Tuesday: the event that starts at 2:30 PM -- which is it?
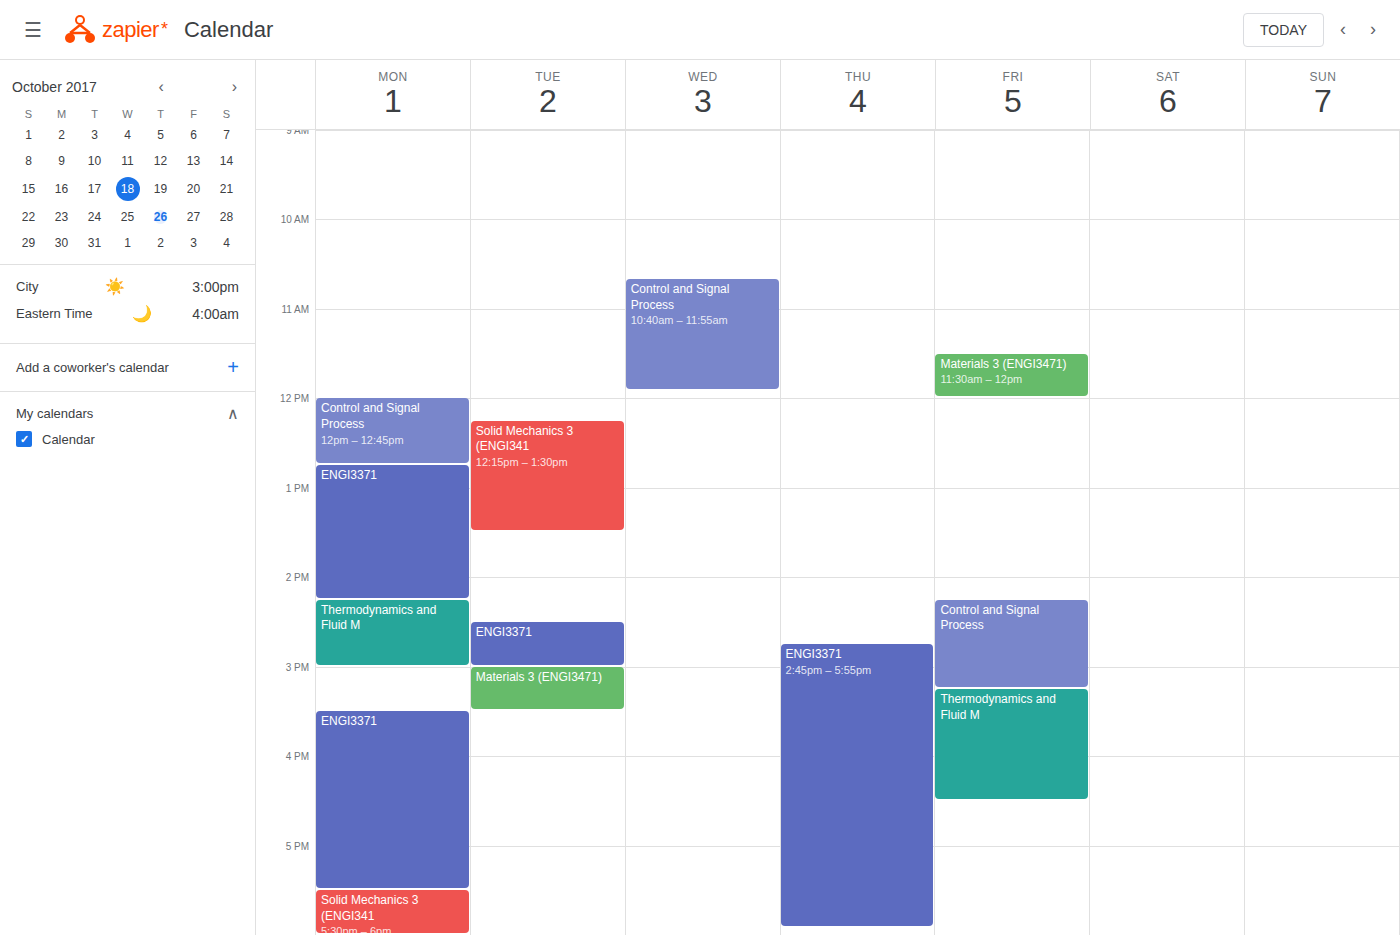
"ENGI3371"